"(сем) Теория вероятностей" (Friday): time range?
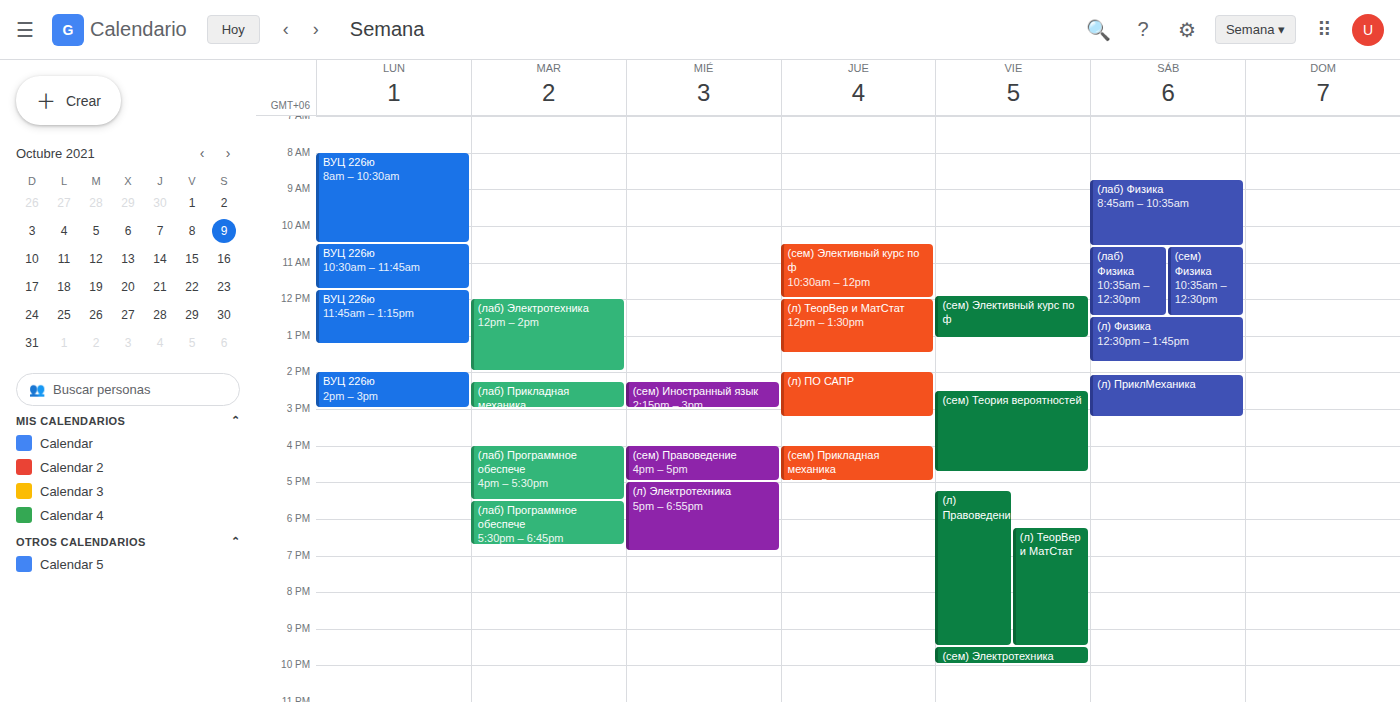
2:30 PM to 4:45 PM